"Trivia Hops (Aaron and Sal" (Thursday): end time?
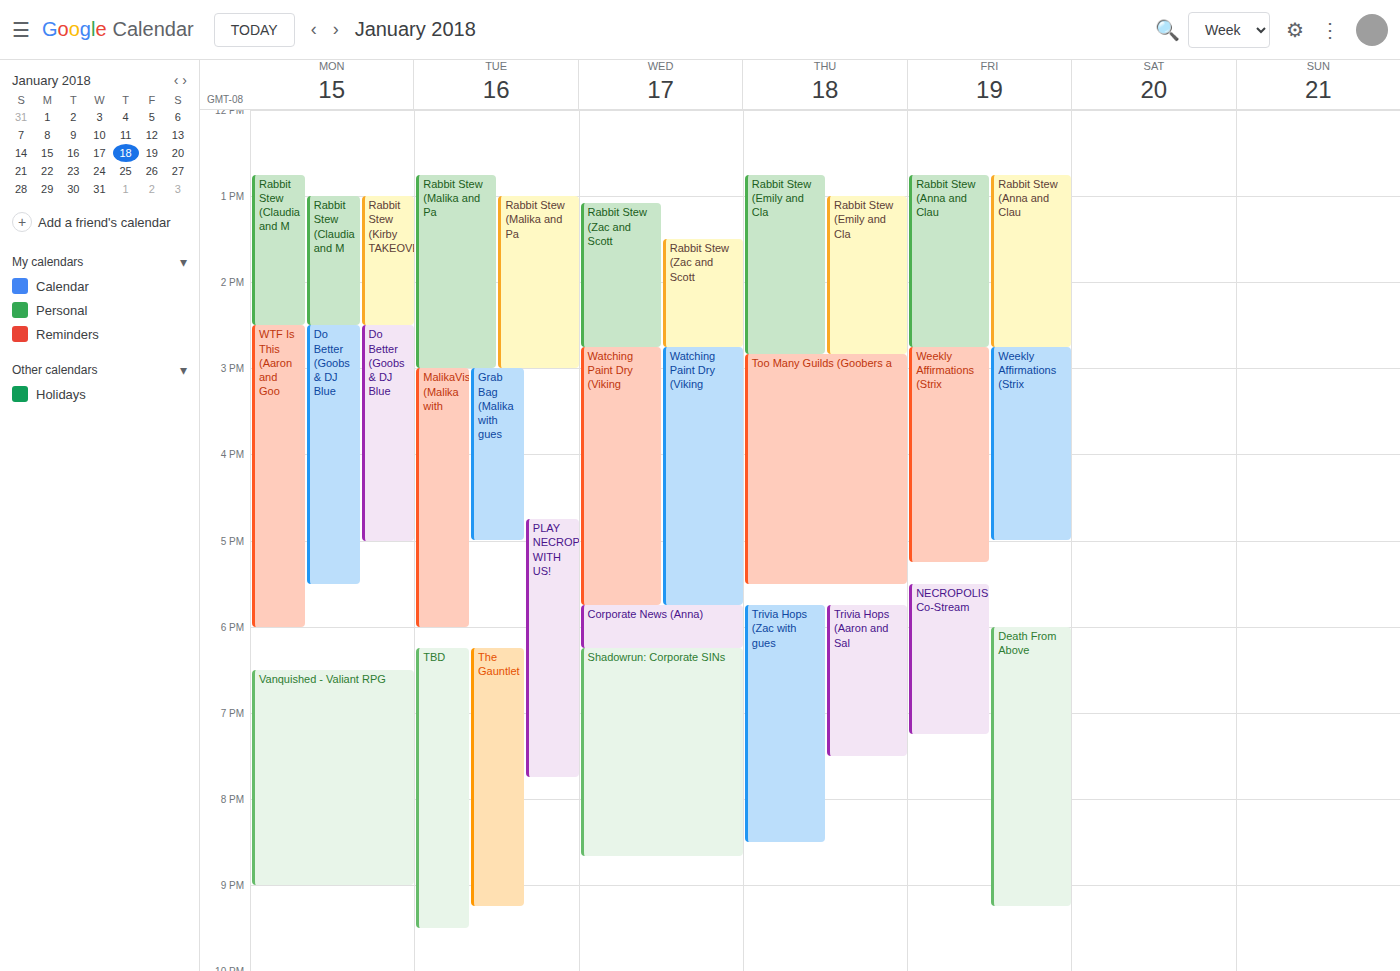
7:30 PM